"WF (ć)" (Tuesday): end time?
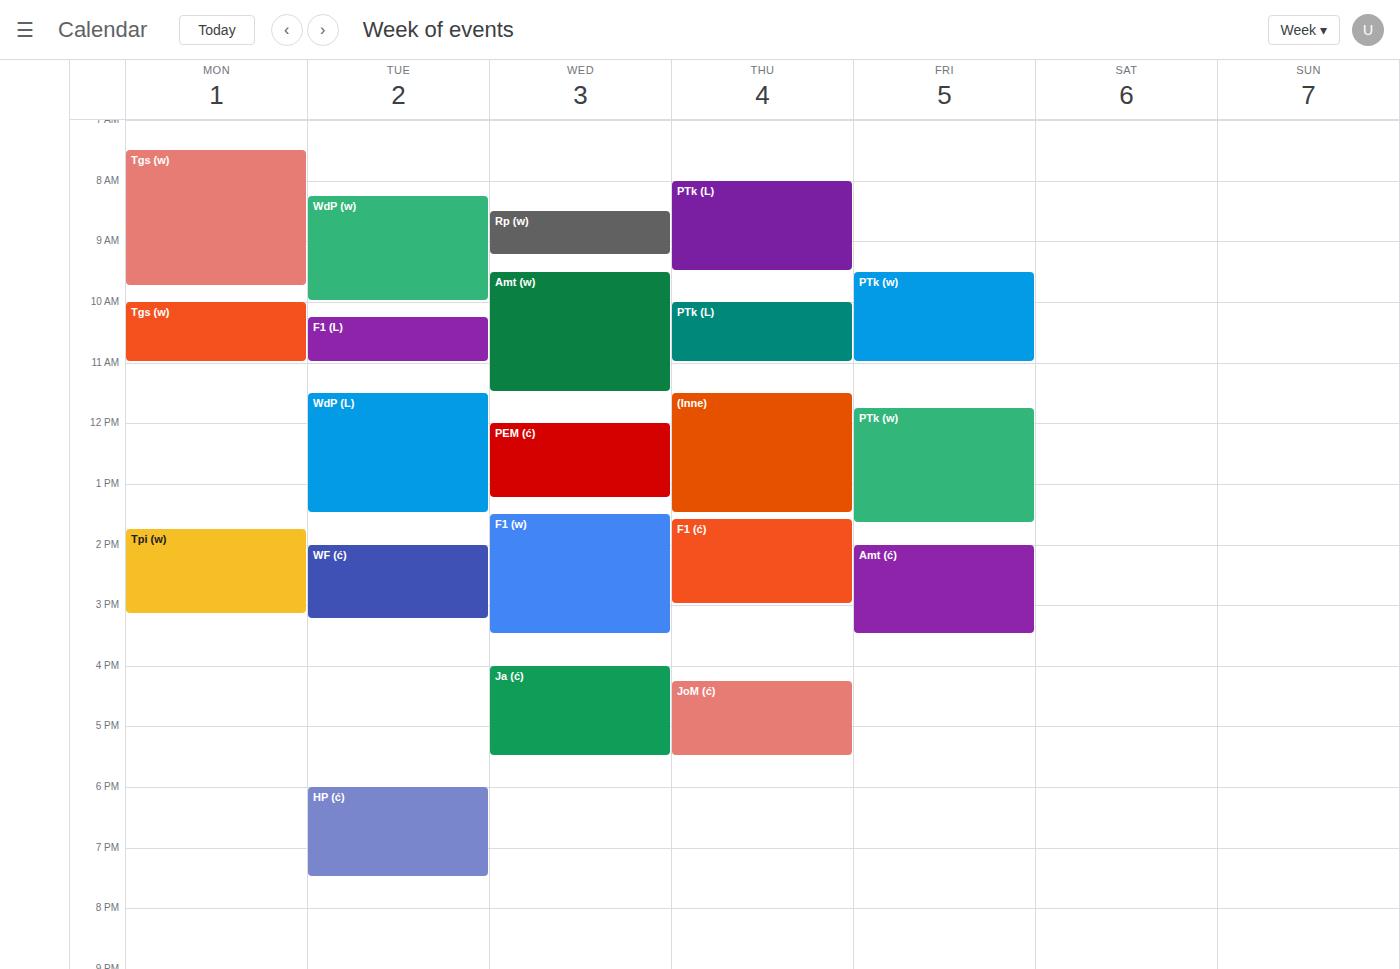
3:15 PM